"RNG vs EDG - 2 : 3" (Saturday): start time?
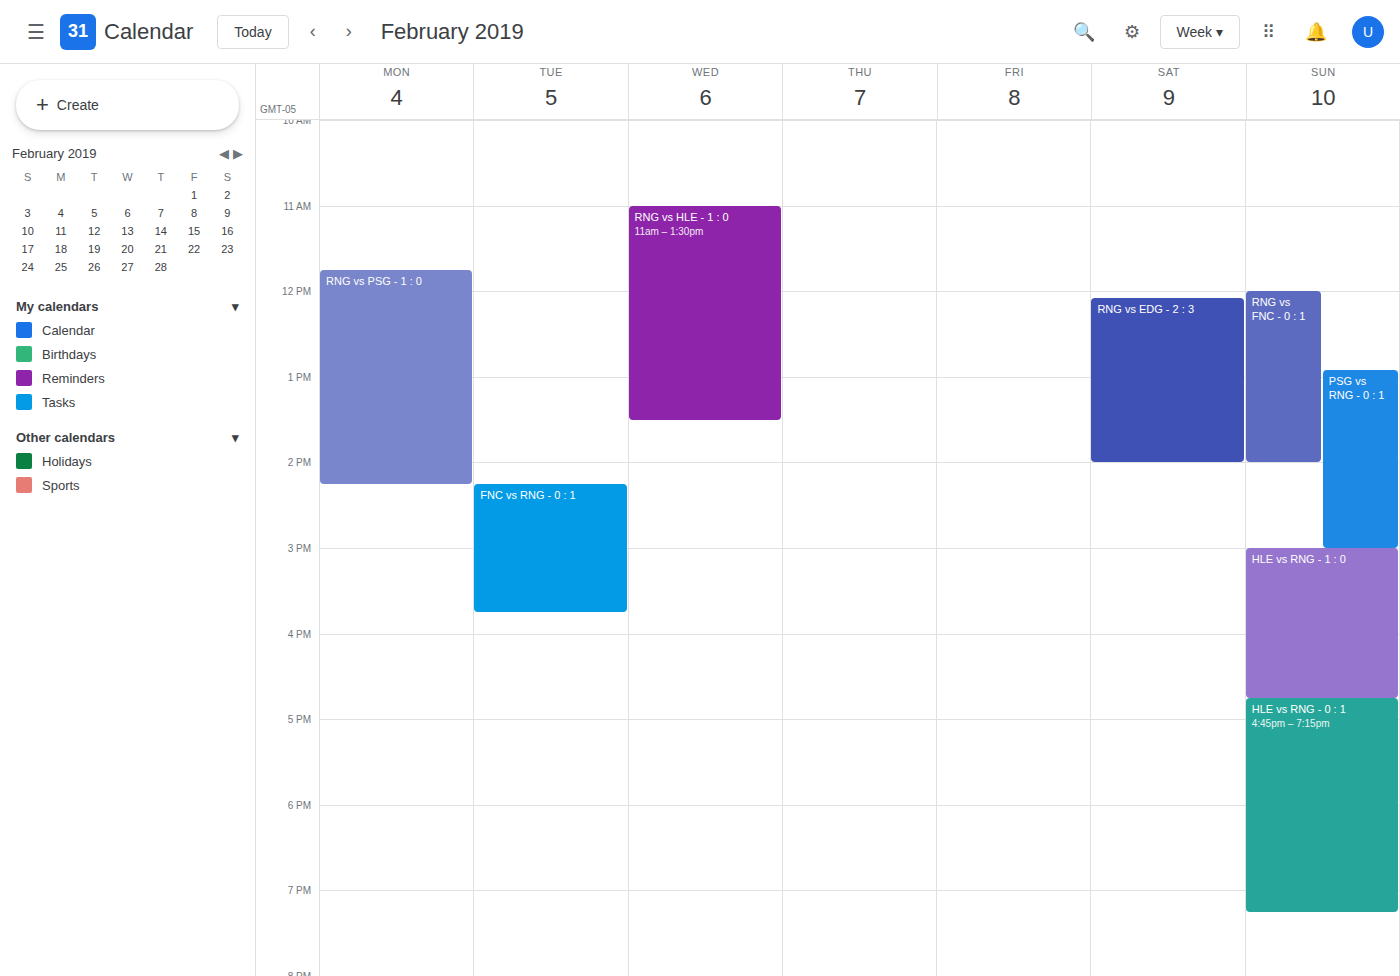
12:05